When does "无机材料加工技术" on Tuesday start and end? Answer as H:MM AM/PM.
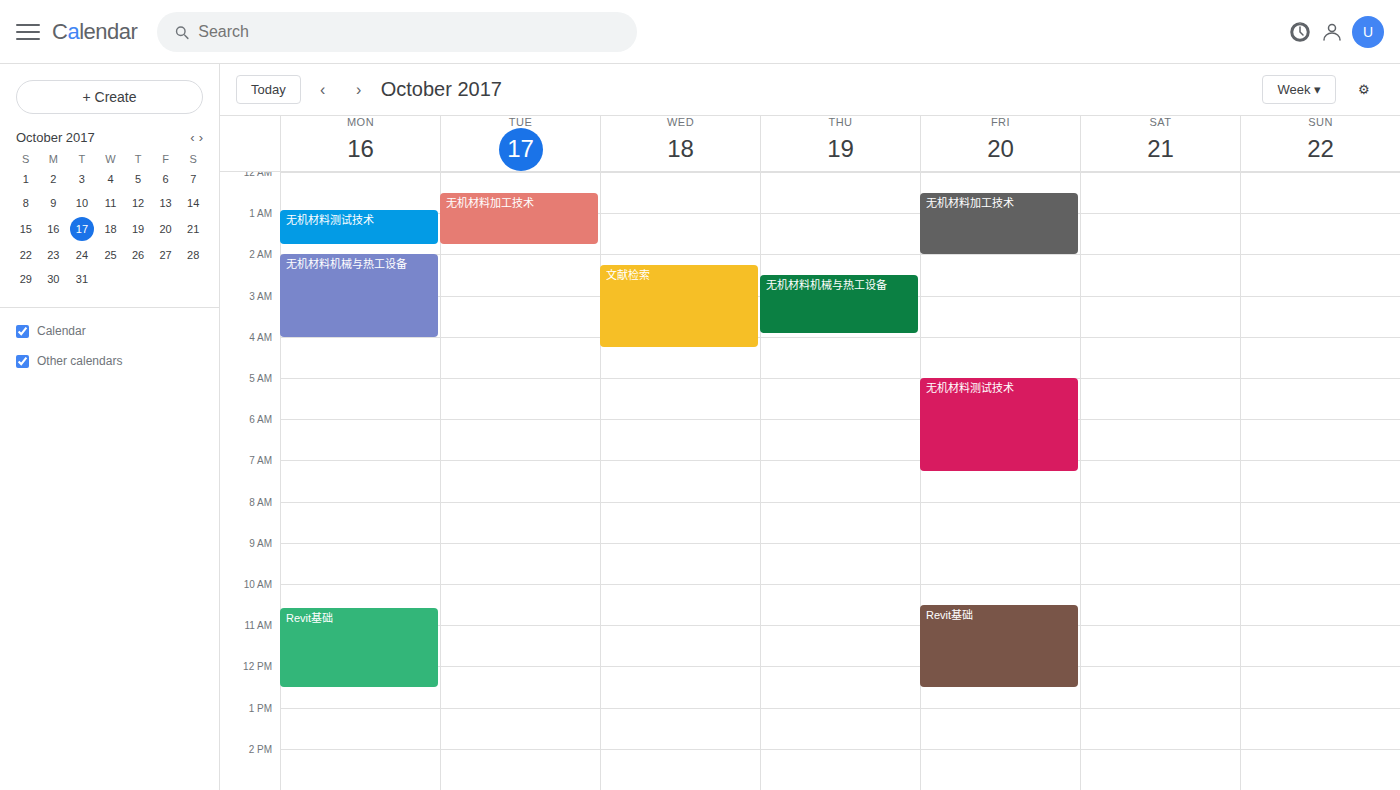
12:30 AM to 1:45 AM